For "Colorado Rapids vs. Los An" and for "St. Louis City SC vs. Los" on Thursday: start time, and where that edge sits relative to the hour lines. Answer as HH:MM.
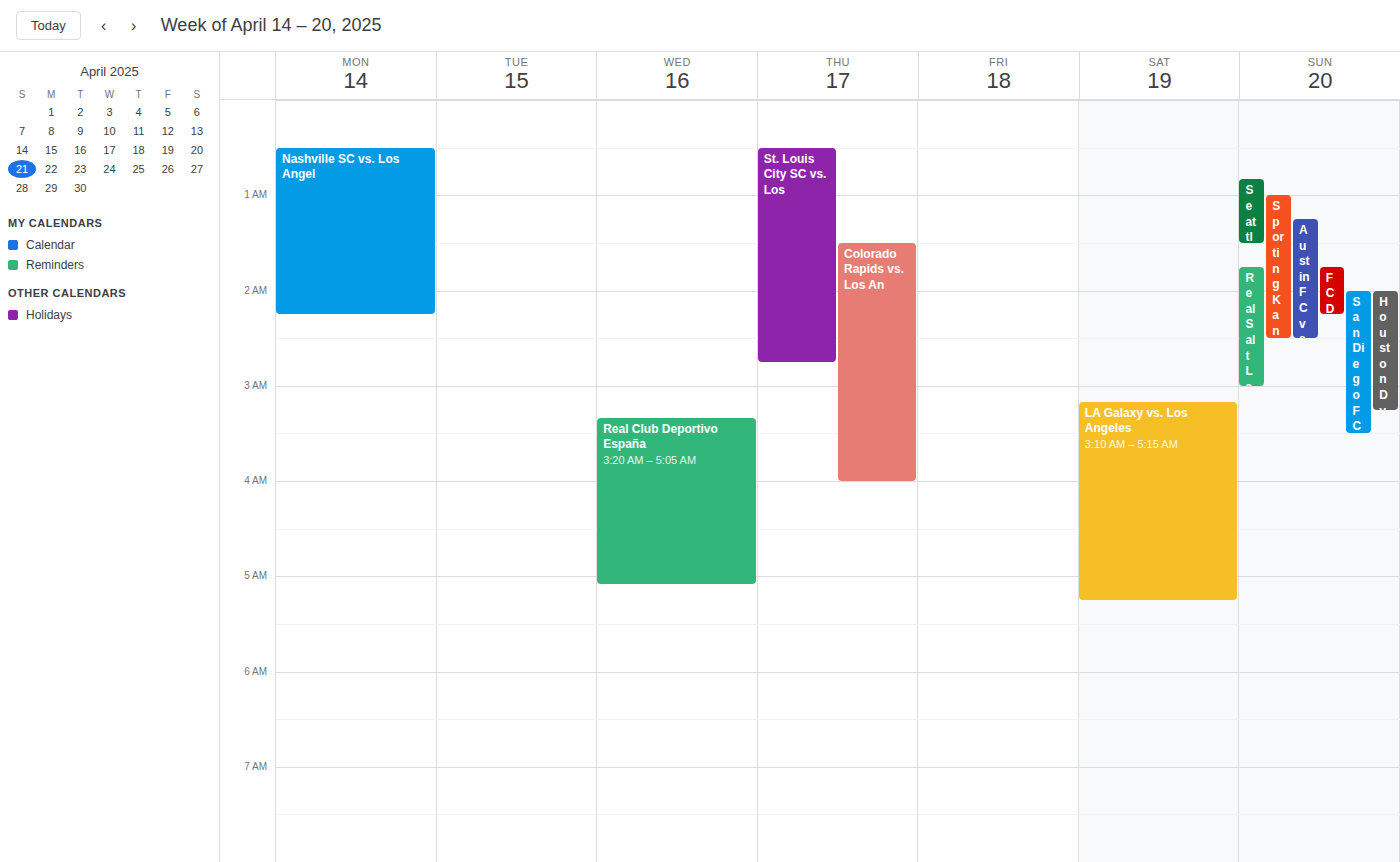
"Colorado Rapids vs. Los An": 01:30, halfway between the 01:00 and 02:00 lines. "St. Louis City SC vs. Los": 00:30, halfway between the 00:00 and 01:00 lines.